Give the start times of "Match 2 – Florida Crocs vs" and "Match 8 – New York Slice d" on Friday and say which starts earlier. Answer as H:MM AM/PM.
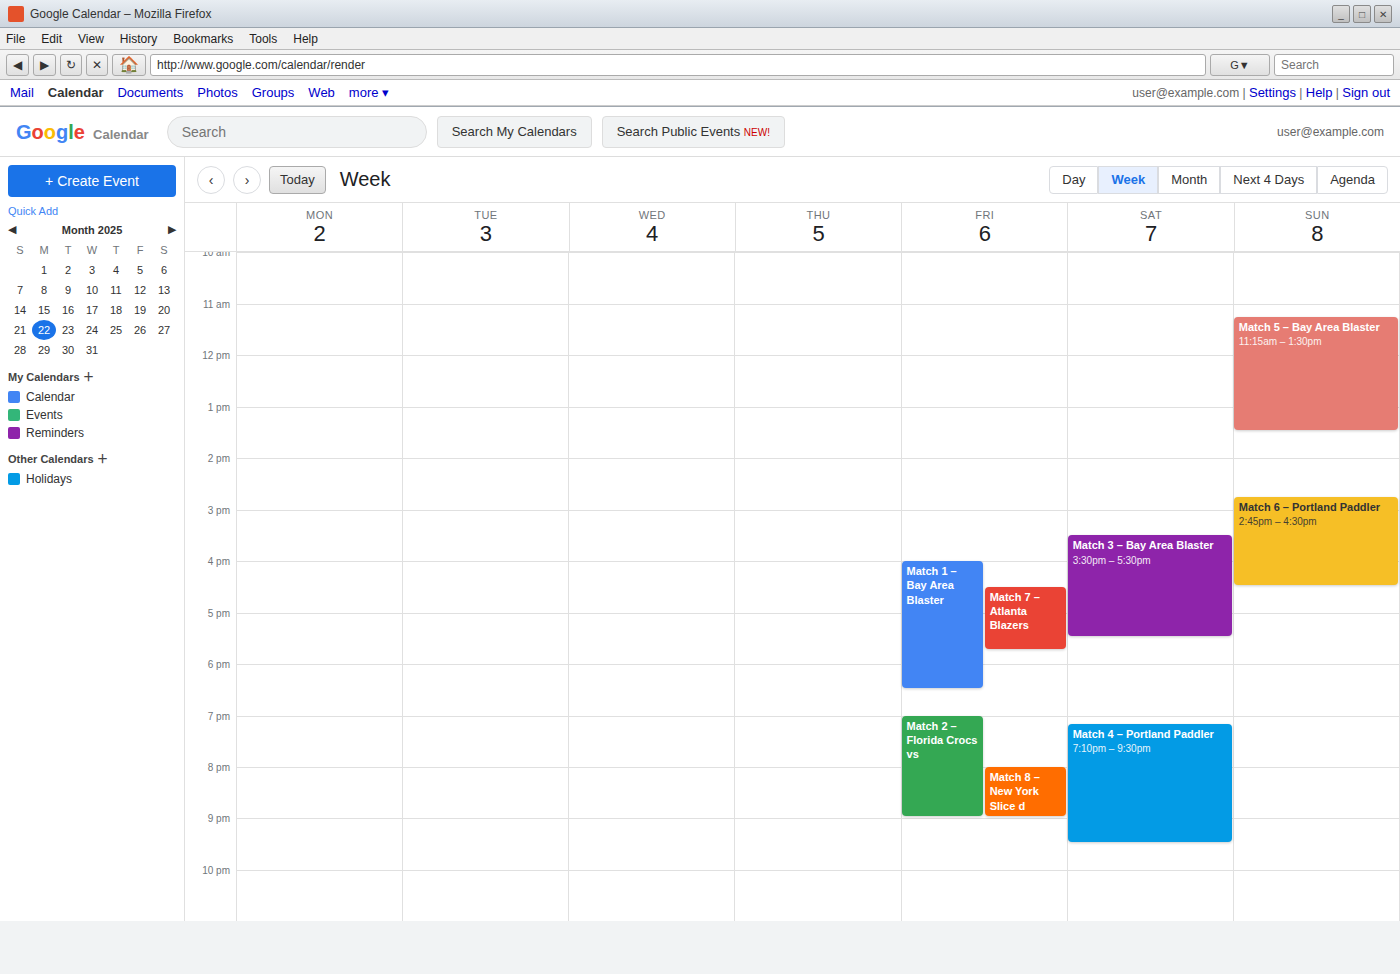
"Match 2 – Florida Crocs vs" 7:00 PM; "Match 8 – New York Slice d" 8:00 PM.